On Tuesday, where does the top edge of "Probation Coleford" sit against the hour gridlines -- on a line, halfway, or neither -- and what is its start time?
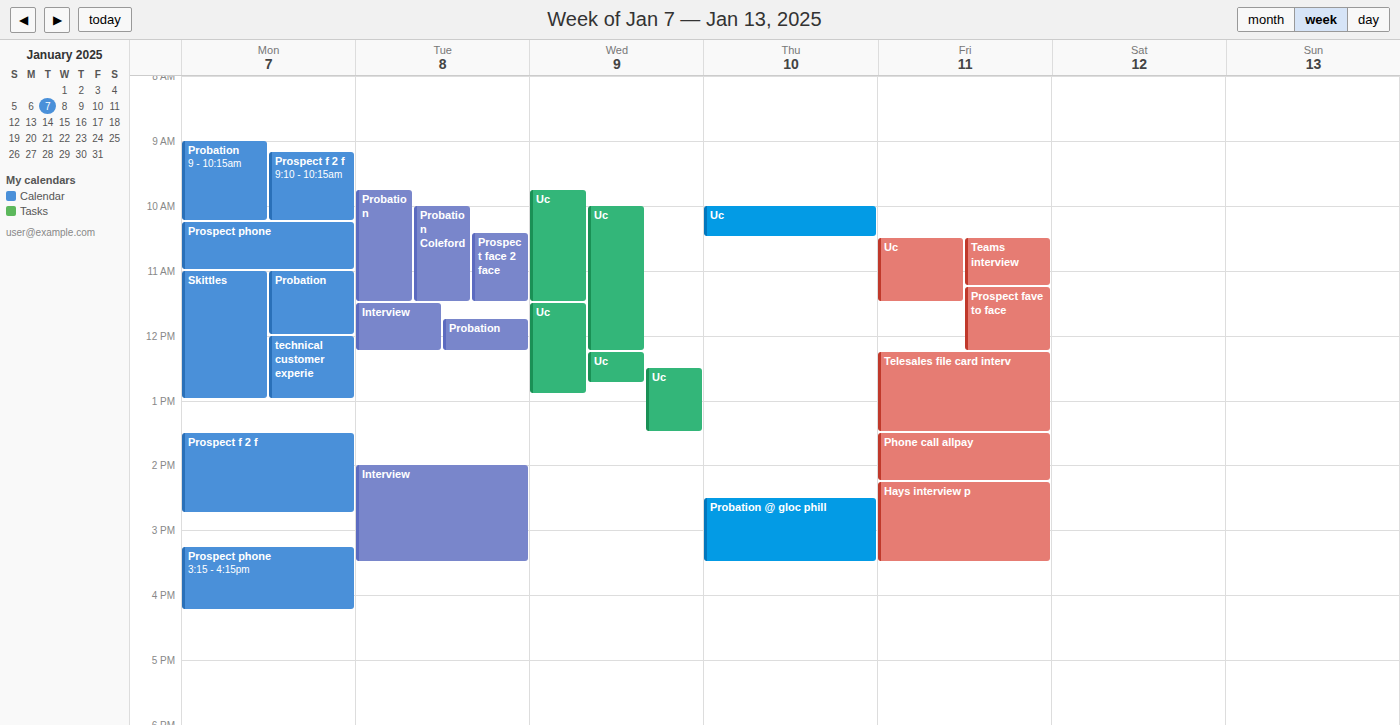
10:00 AM -- exactly on the 10 AM line.